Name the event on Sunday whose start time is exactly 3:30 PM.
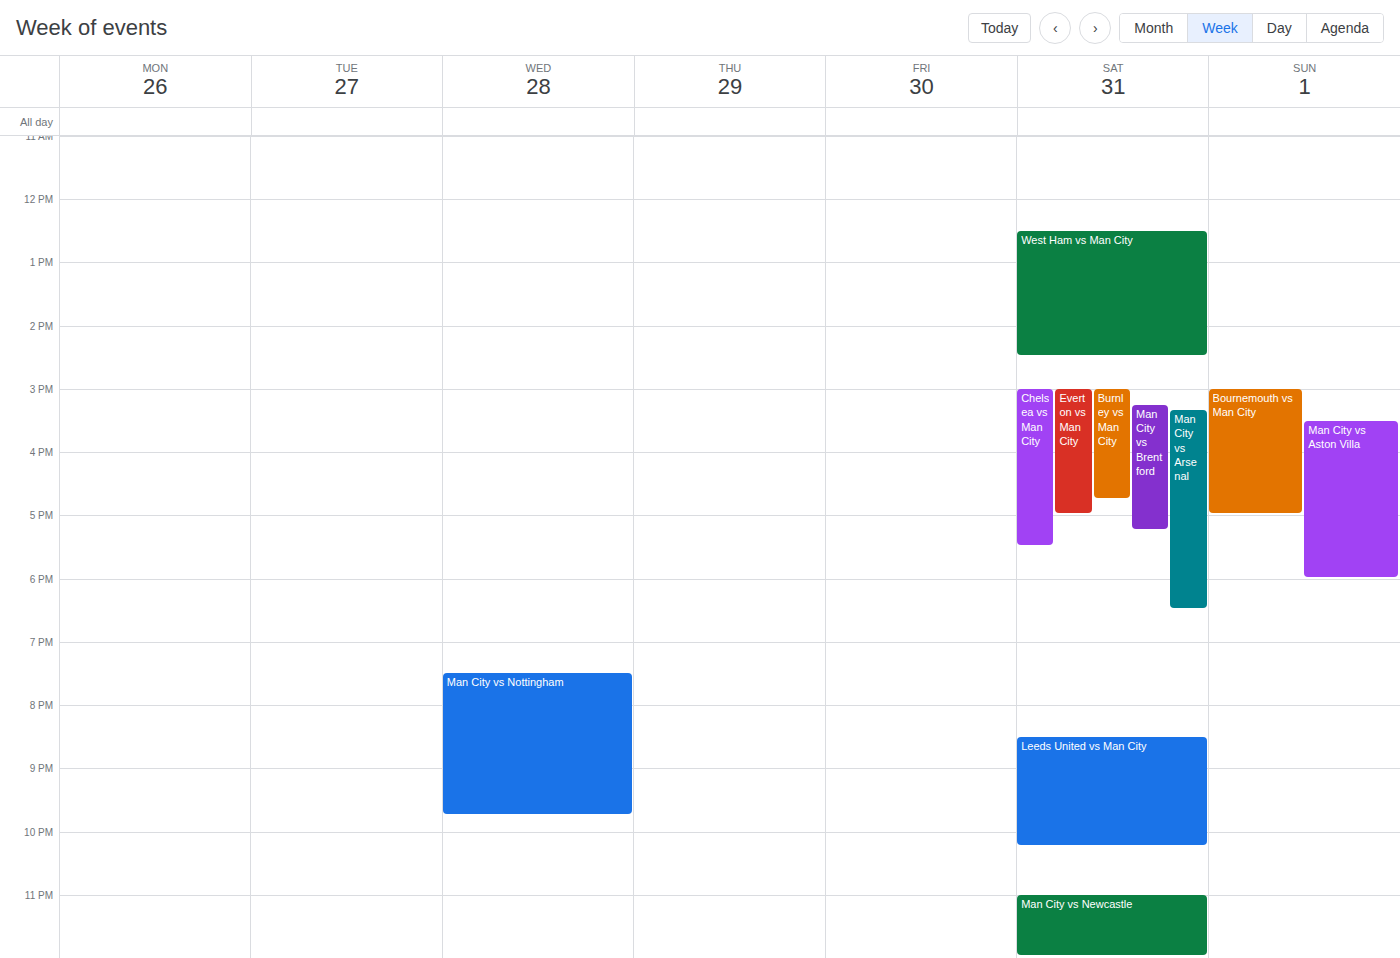
"Man City vs Aston Villa"